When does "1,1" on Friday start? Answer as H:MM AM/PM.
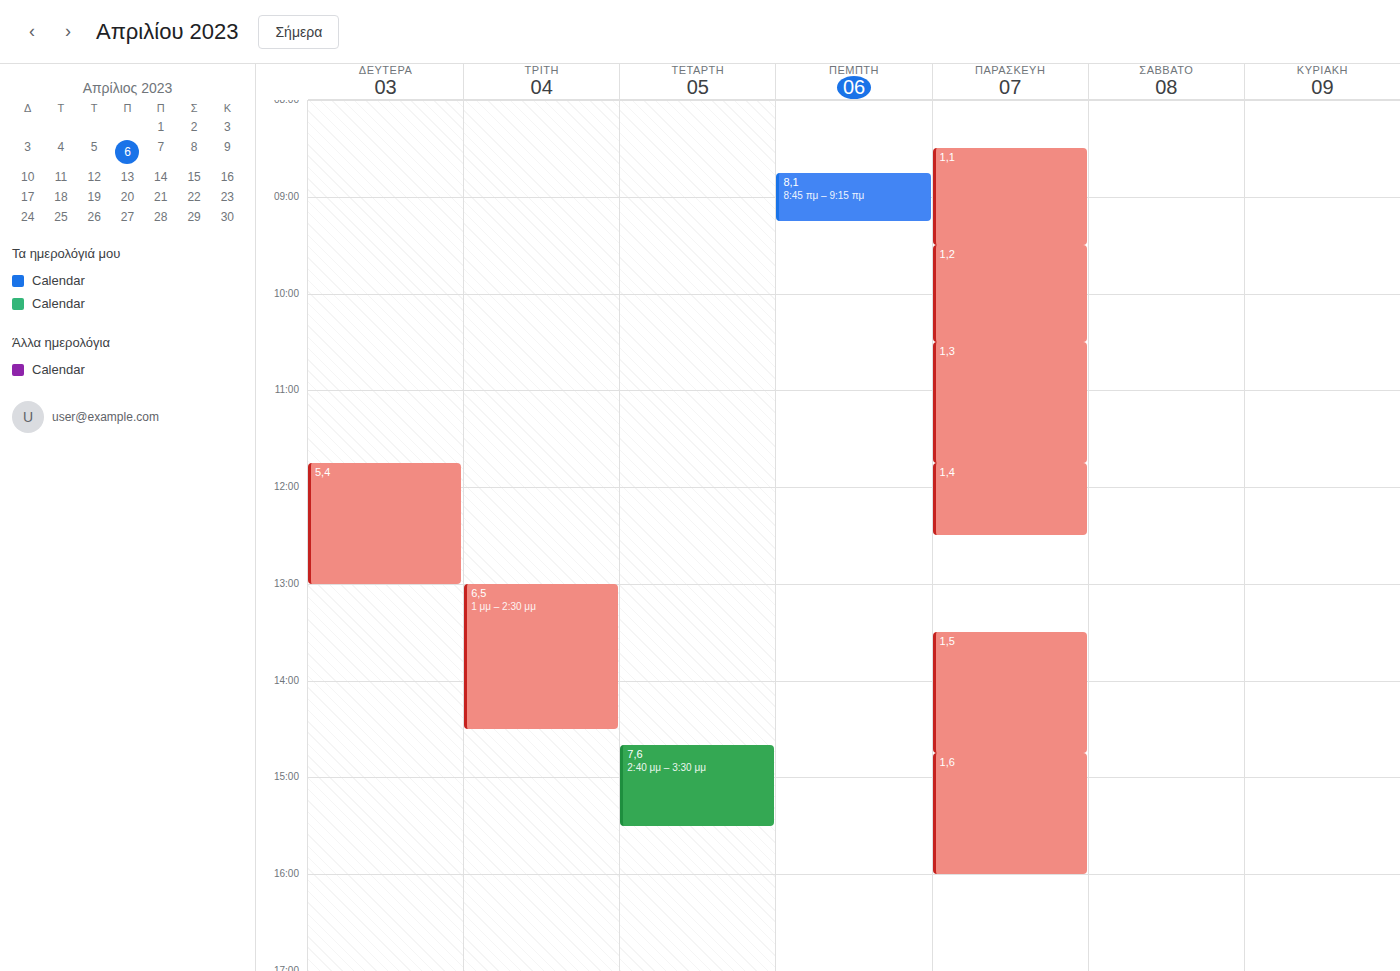
8:30 AM